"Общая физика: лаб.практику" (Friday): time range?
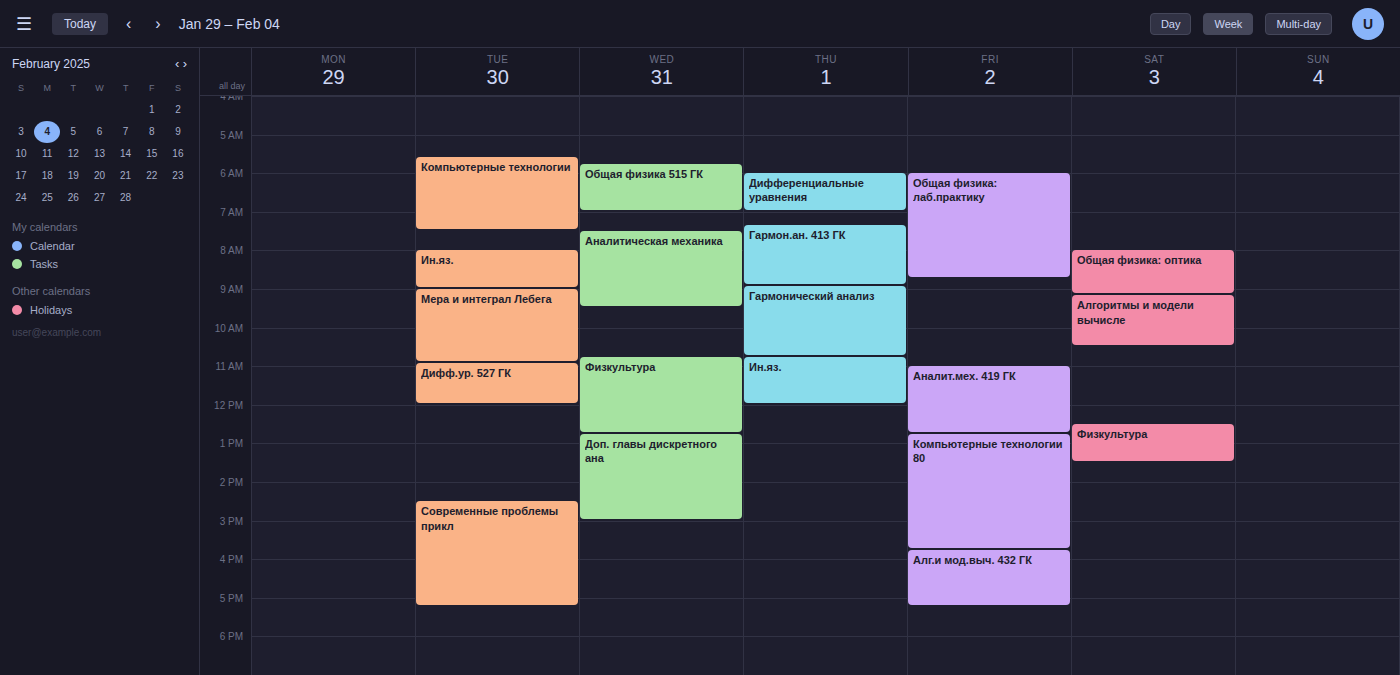
6:00 AM to 8:45 AM